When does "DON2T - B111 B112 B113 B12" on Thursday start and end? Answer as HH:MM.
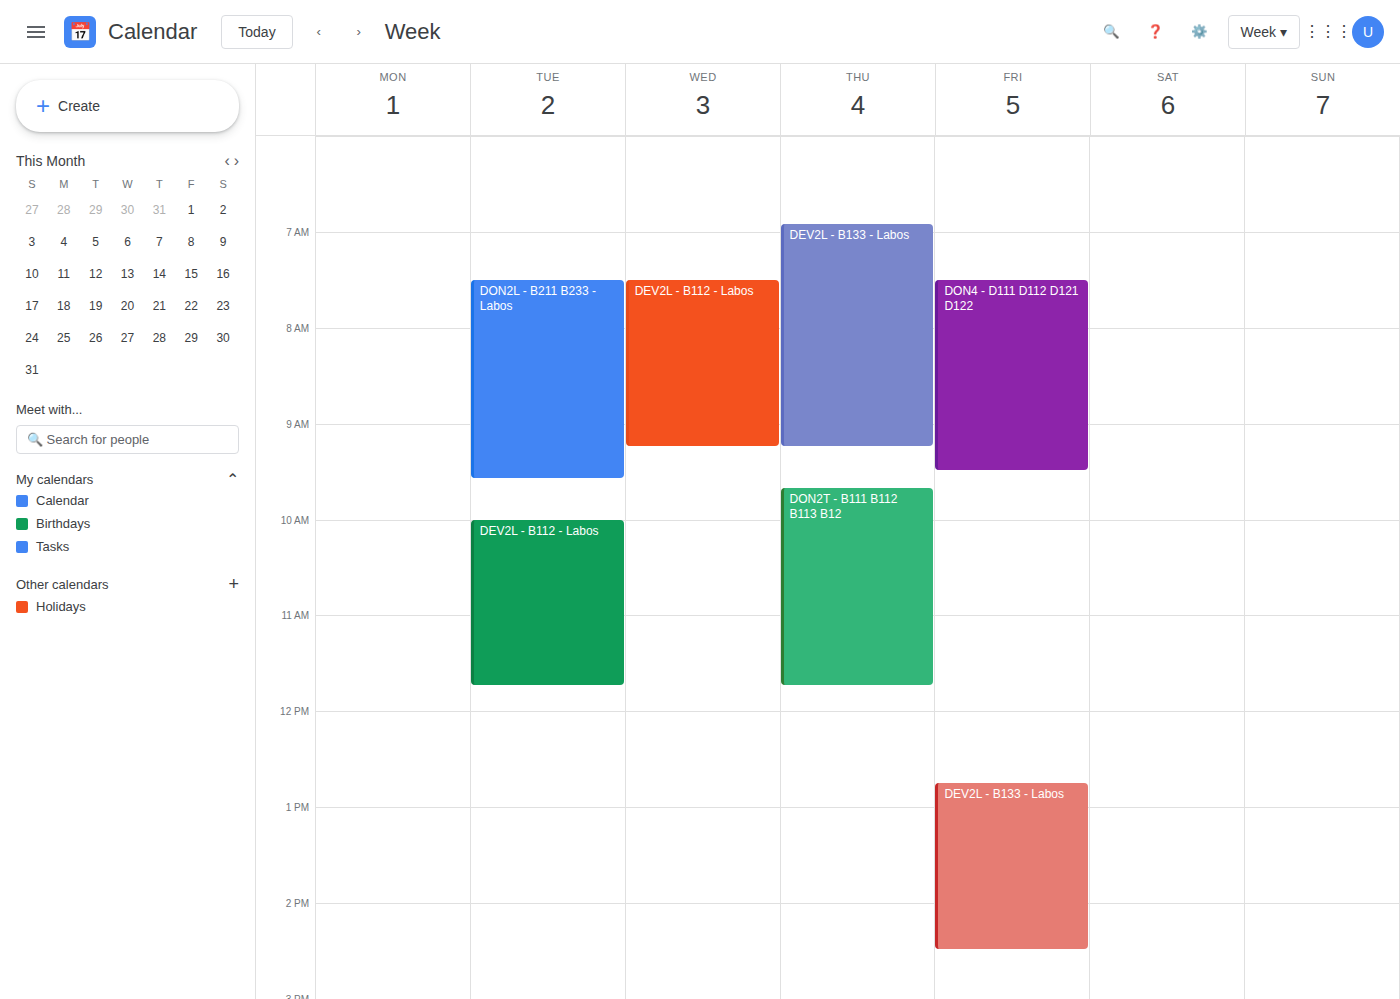
09:40 to 11:45